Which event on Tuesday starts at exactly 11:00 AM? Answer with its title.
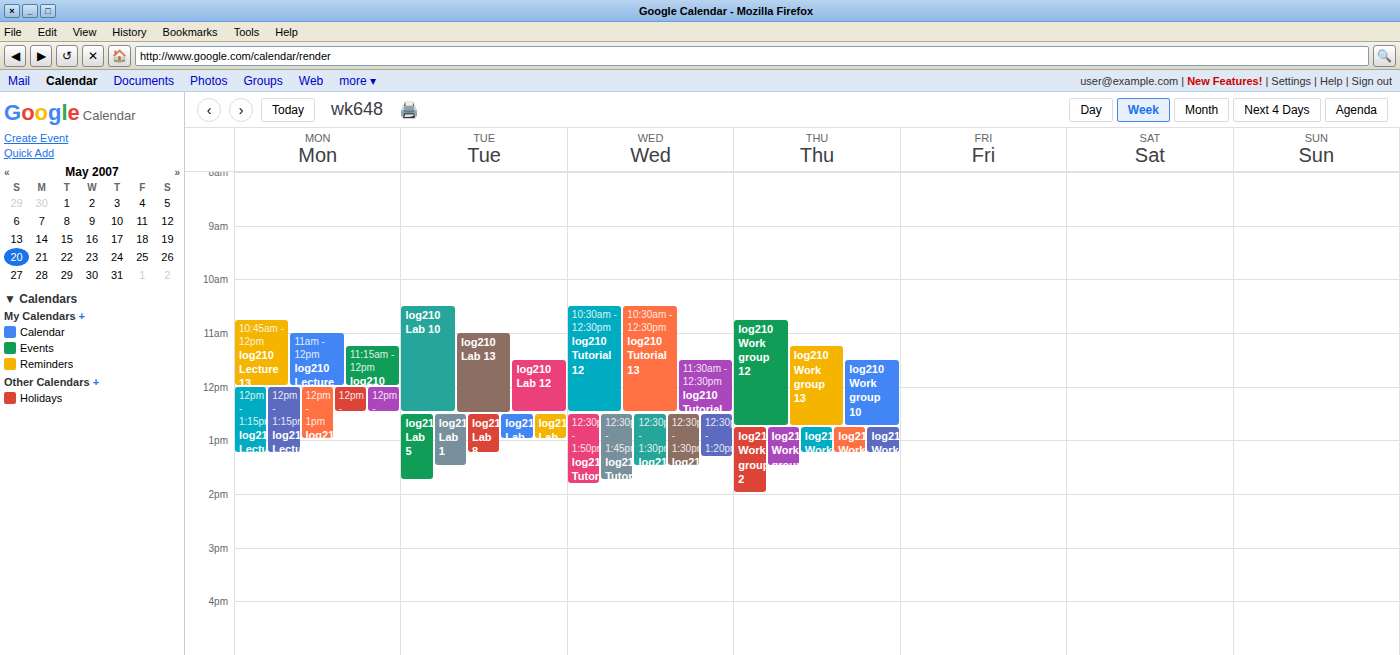
"log210 Lab 13"